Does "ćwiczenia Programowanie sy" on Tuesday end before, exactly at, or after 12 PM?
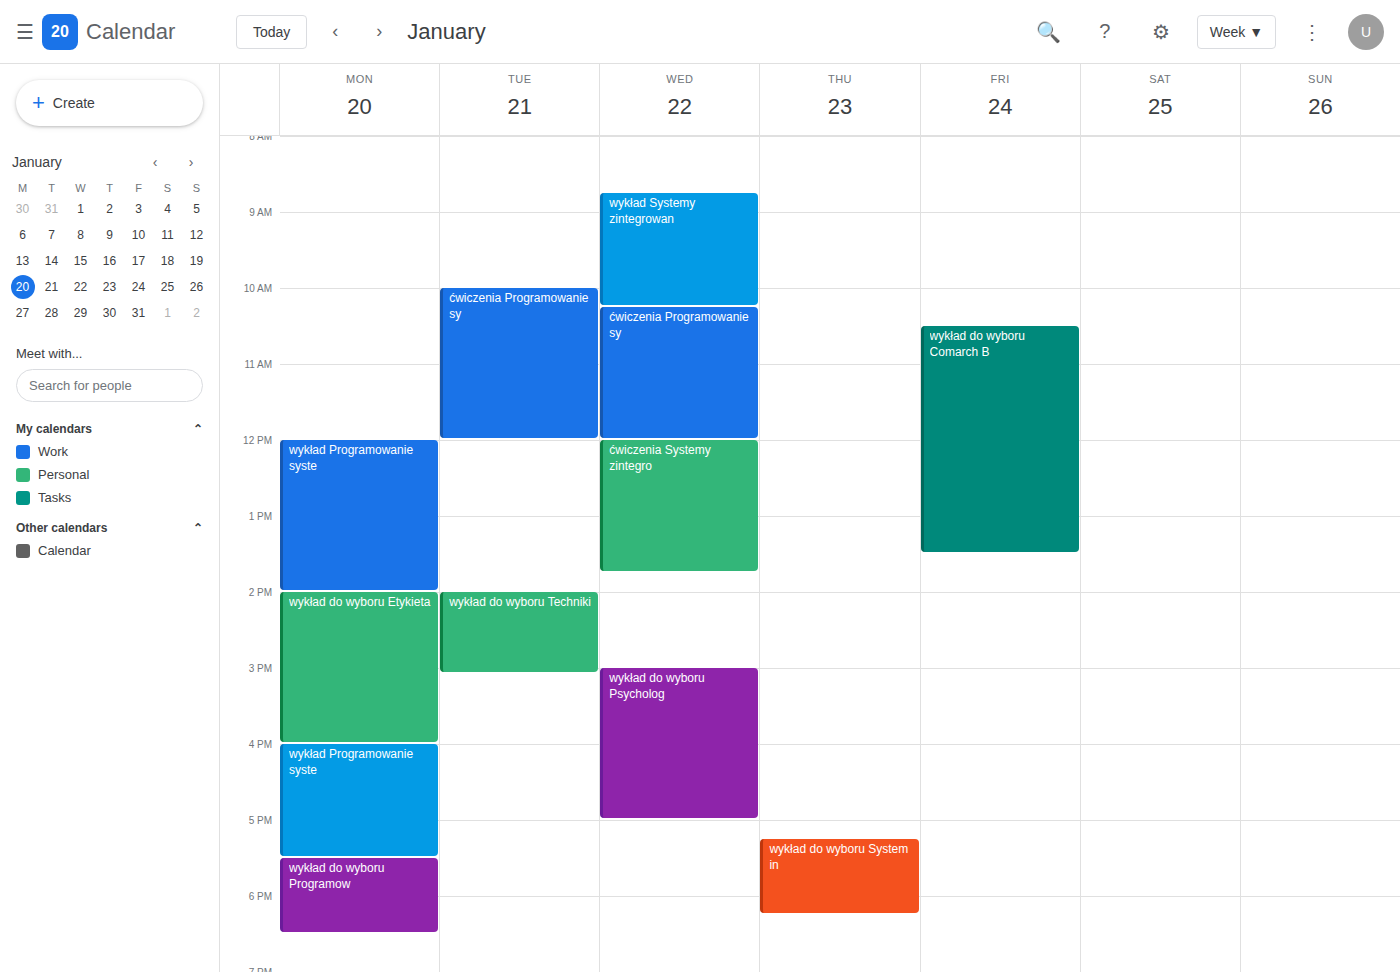
12:00 PM -- exactly at 12 PM, on the 12 PM line.